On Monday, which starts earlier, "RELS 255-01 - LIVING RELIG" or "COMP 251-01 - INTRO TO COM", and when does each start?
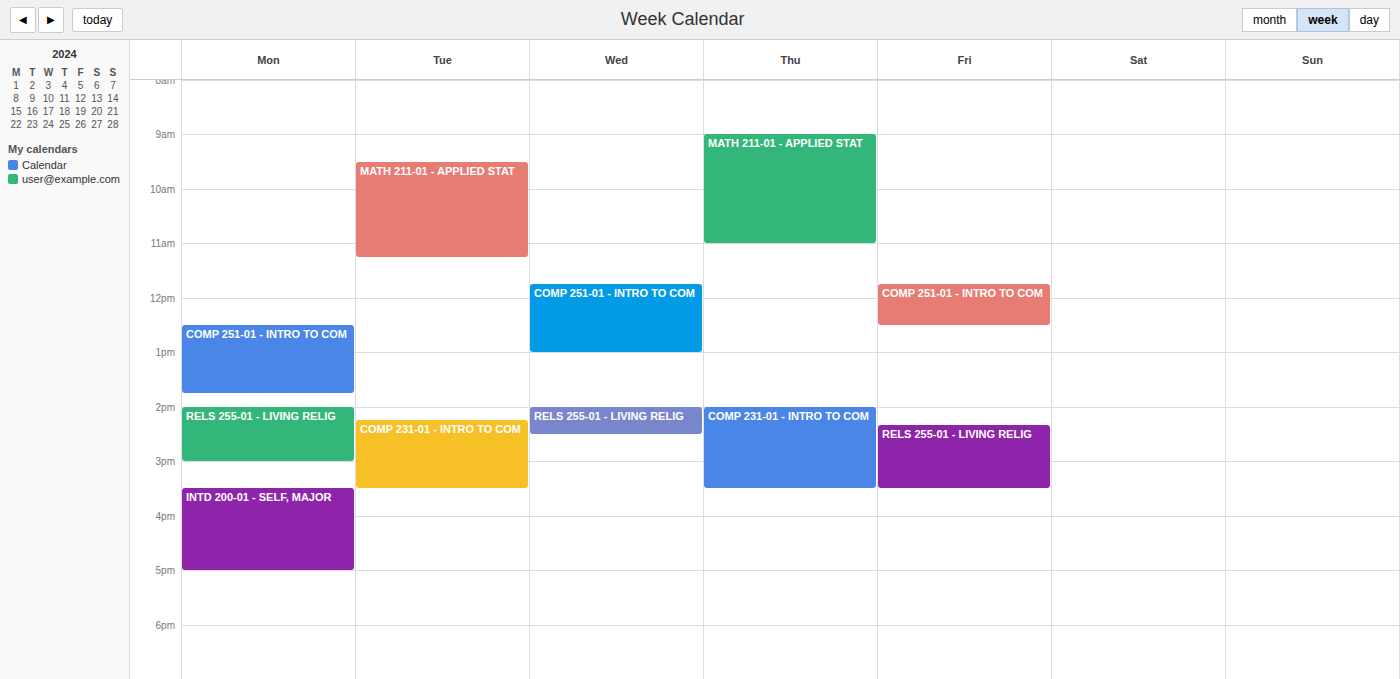
"COMP 251-01 - INTRO TO COM" 12:30 PM; "RELS 255-01 - LIVING RELIG" 2:00 PM.